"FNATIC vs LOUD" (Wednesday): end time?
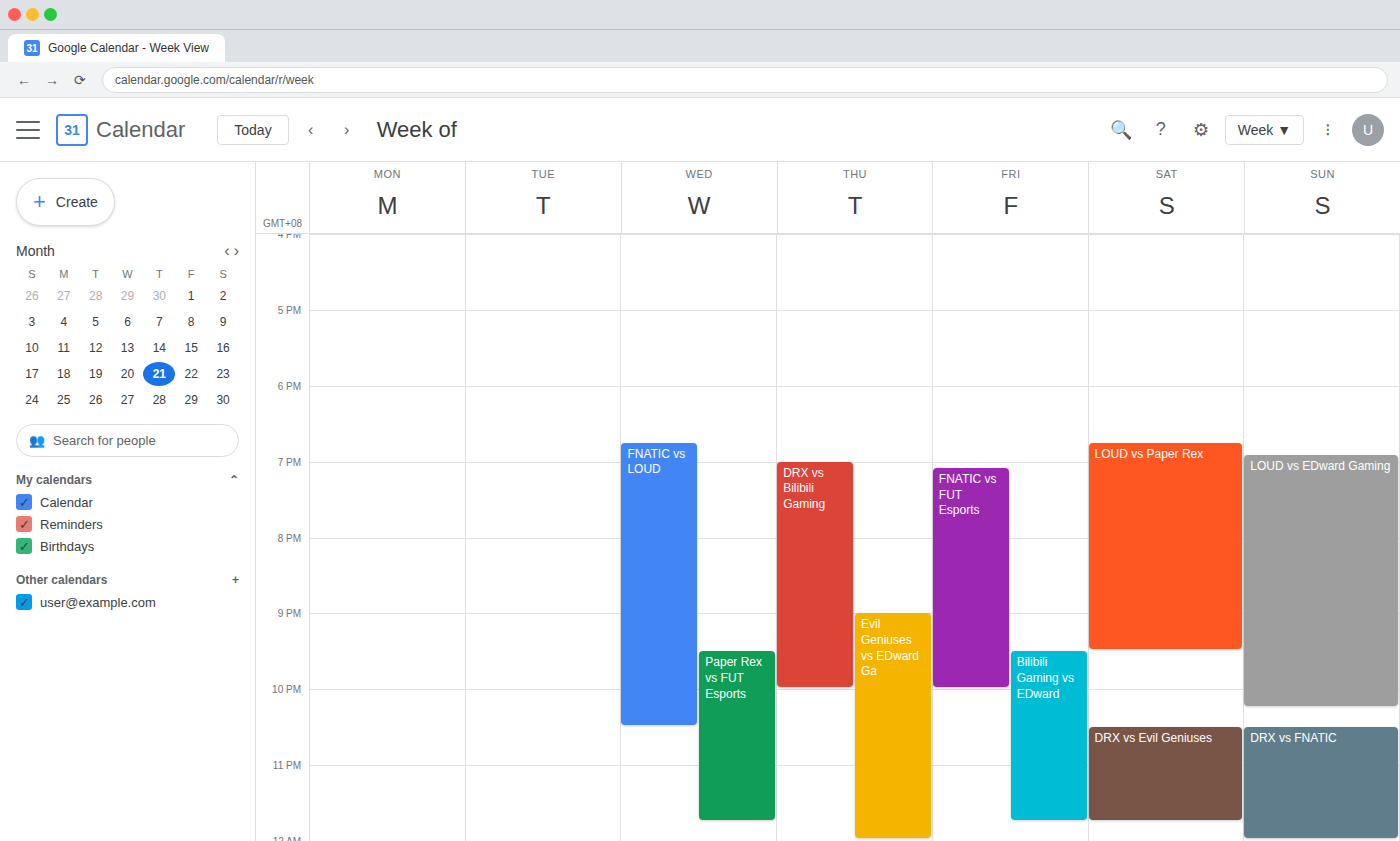
10:30 PM